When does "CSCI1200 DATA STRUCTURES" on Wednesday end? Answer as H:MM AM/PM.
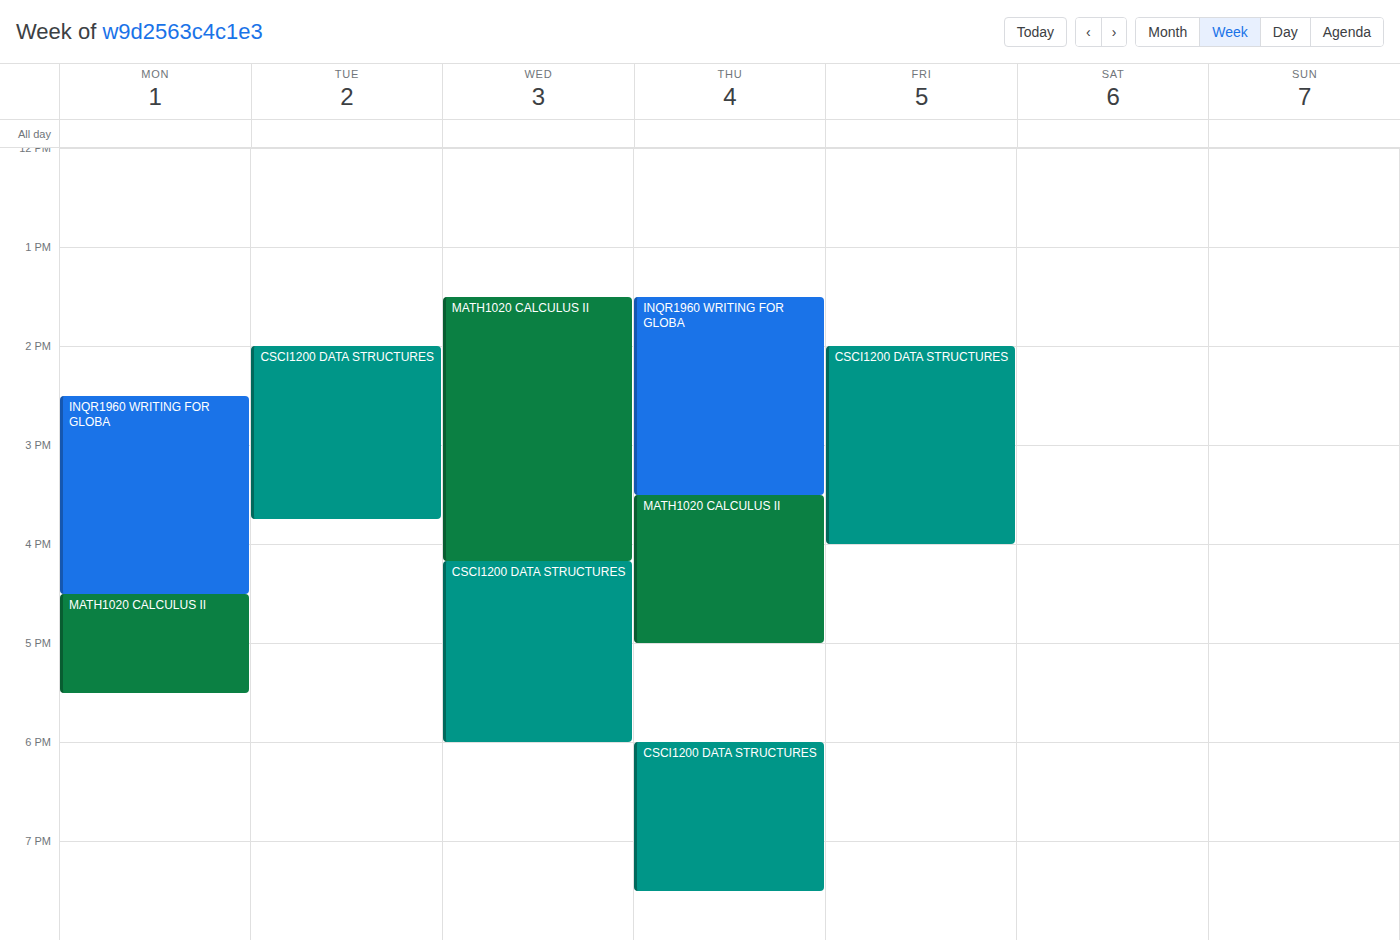
6:00 PM